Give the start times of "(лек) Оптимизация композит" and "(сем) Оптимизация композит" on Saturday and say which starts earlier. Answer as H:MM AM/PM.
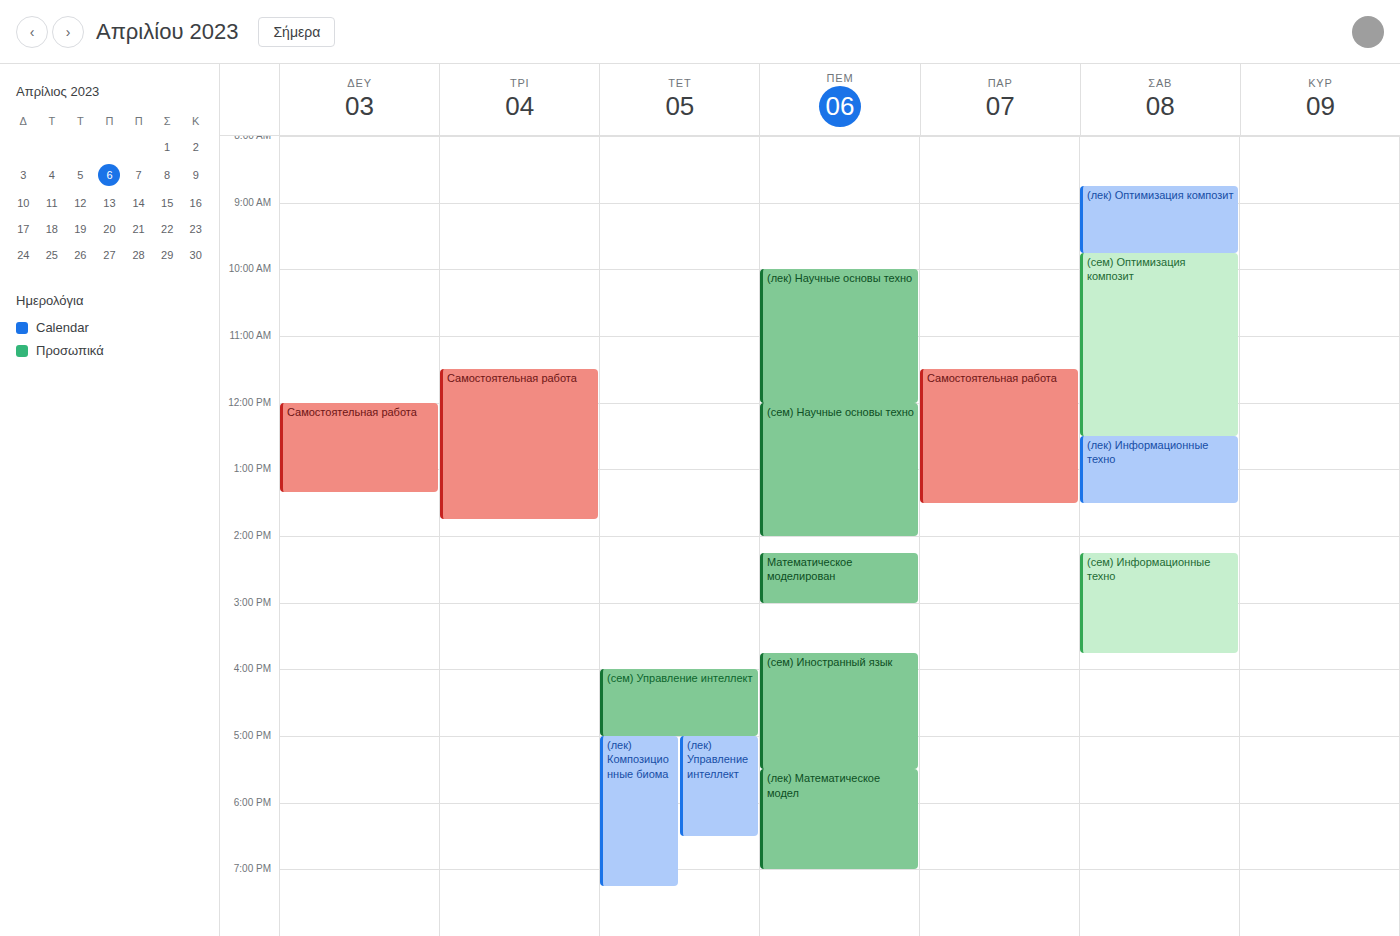
"(лек) Оптимизация композит" 8:45 AM; "(сем) Оптимизация композит" 9:45 AM.